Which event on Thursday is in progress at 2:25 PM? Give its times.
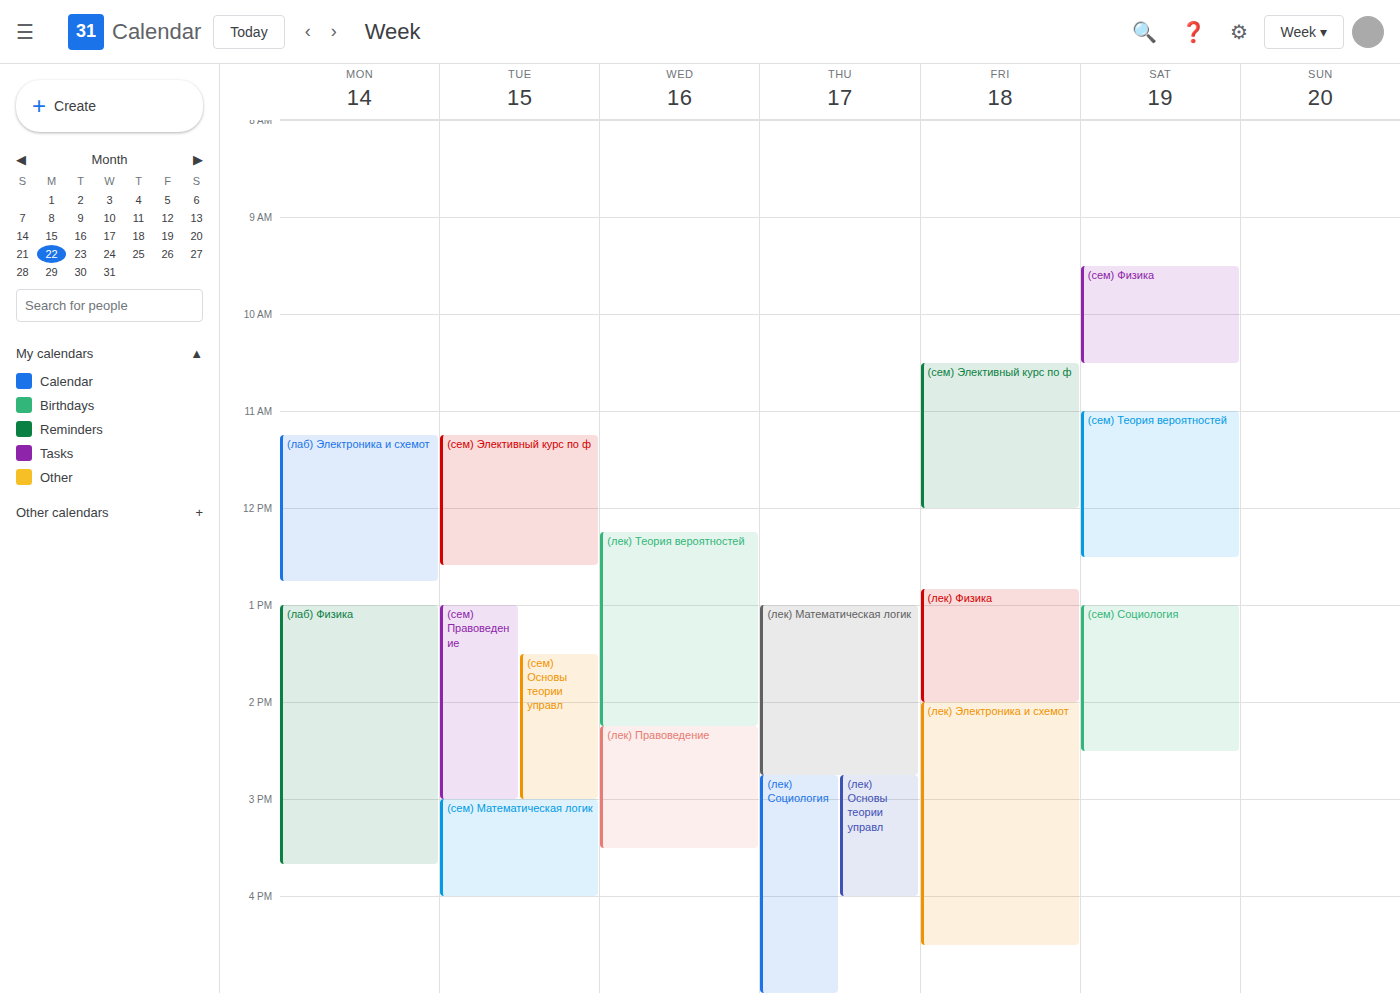
"(лек) Математическая логик", 1:00 PM to 2:45 PM